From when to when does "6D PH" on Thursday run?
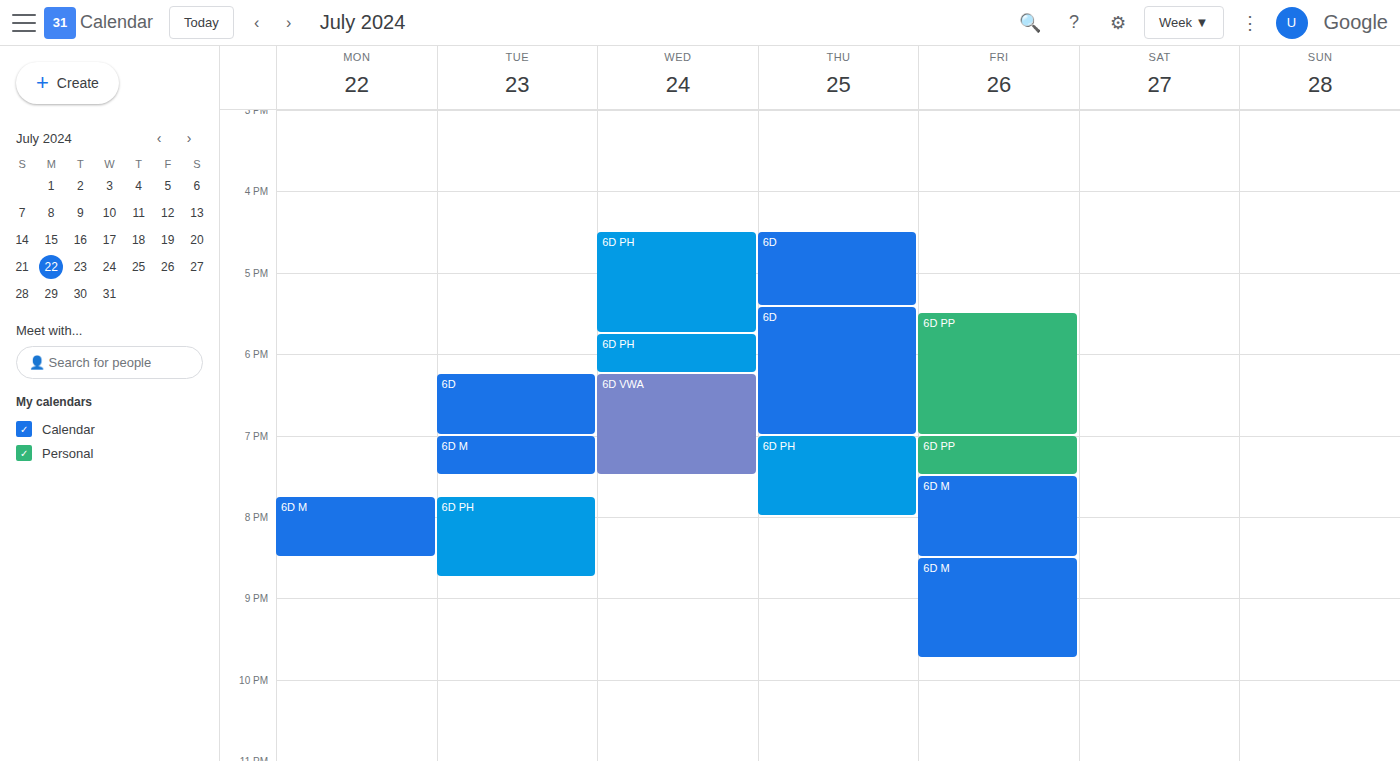
19:00 to 20:00